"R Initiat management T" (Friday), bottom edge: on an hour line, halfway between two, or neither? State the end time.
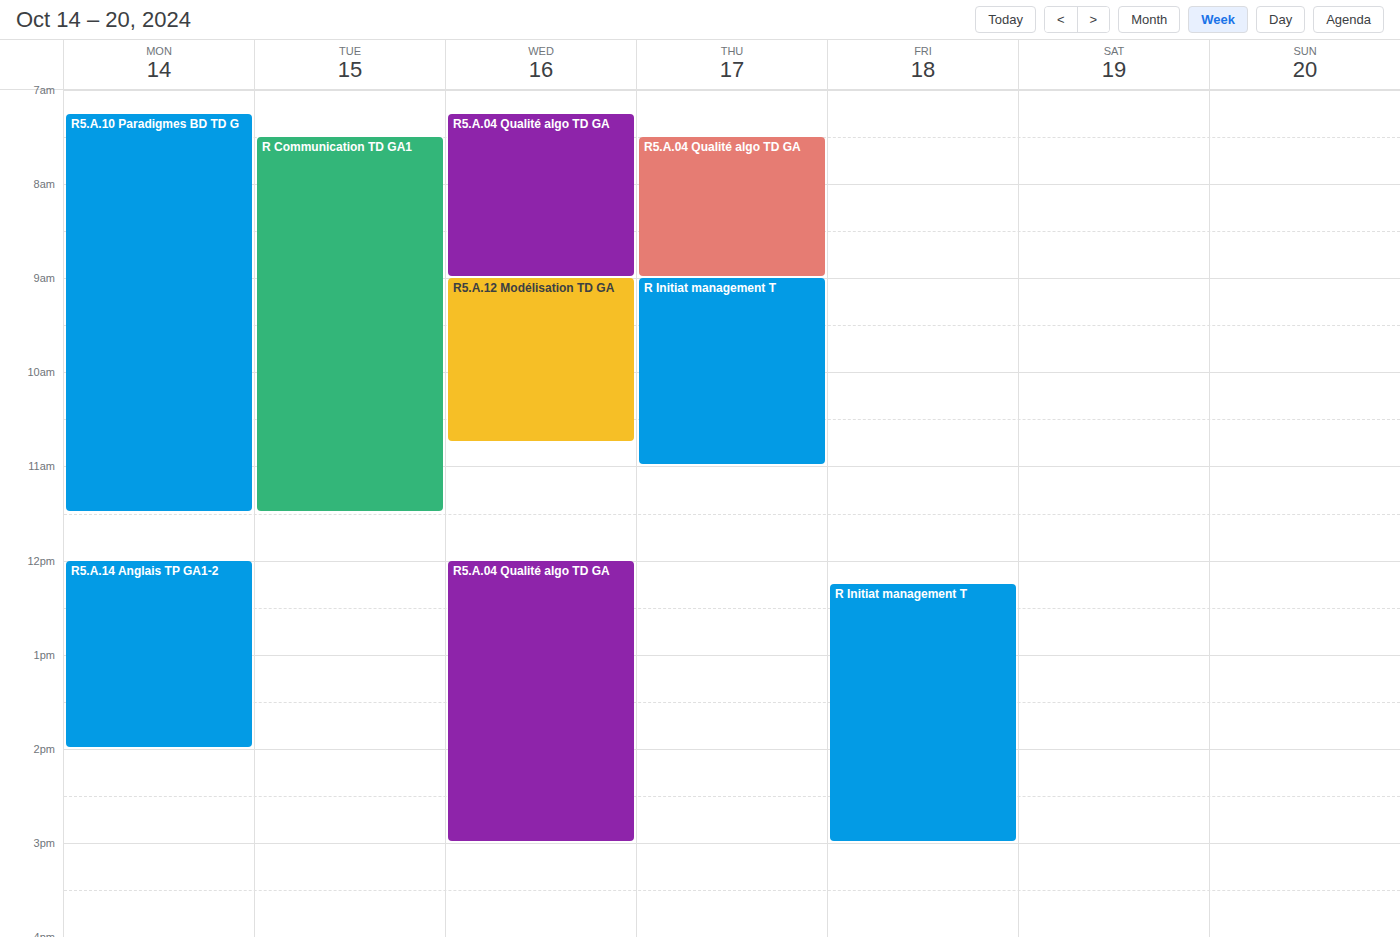
3:00 PM -- exactly on the 3 PM line.